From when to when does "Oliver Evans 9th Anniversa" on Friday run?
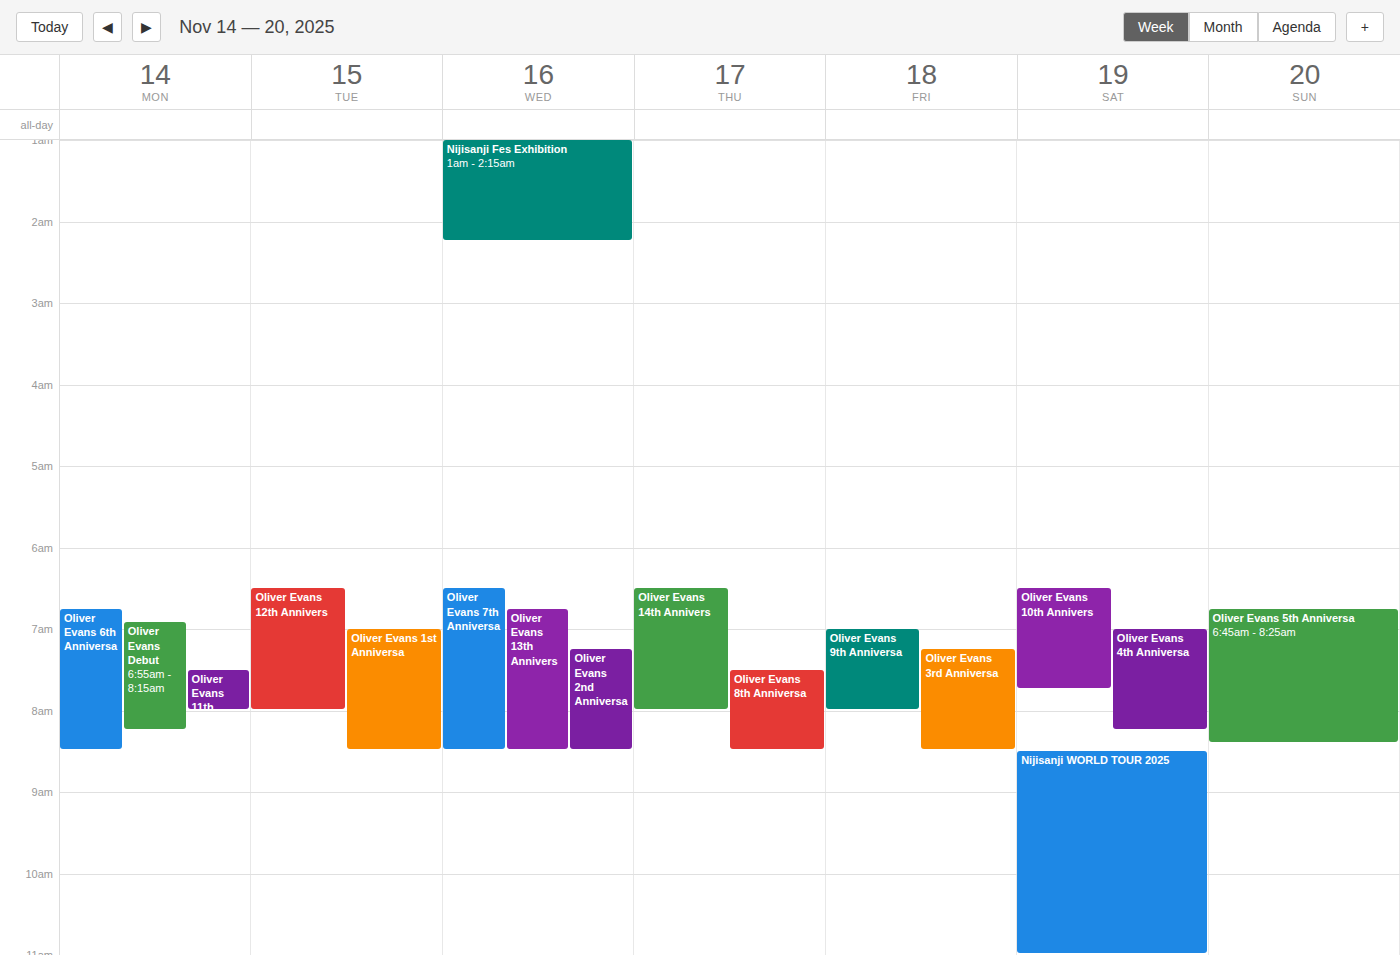
7:00 AM to 8:00 AM